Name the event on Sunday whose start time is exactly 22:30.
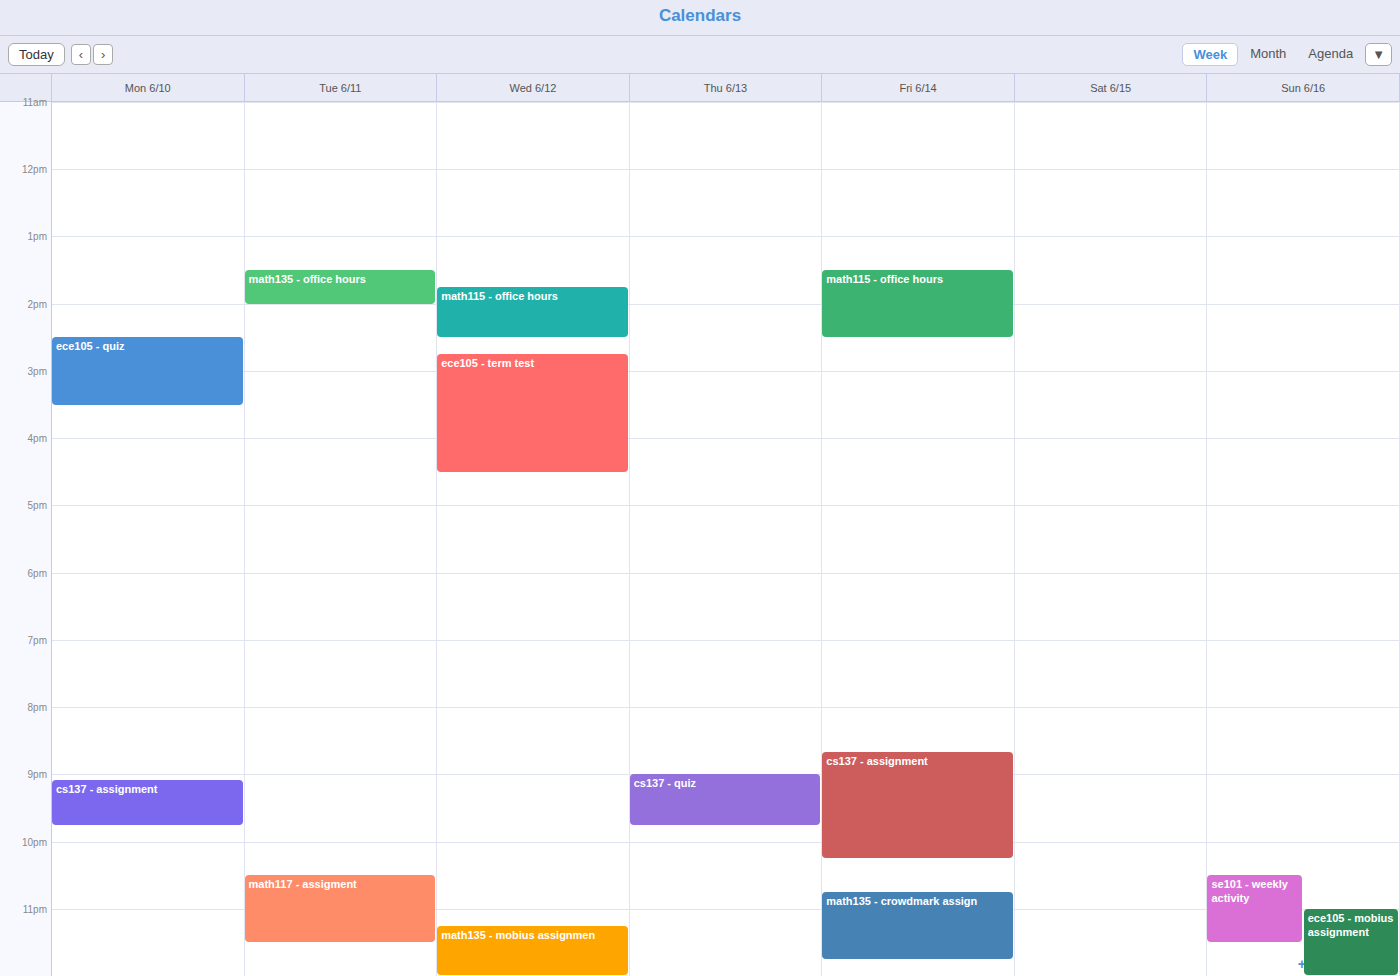
"se101 - weekly activity"